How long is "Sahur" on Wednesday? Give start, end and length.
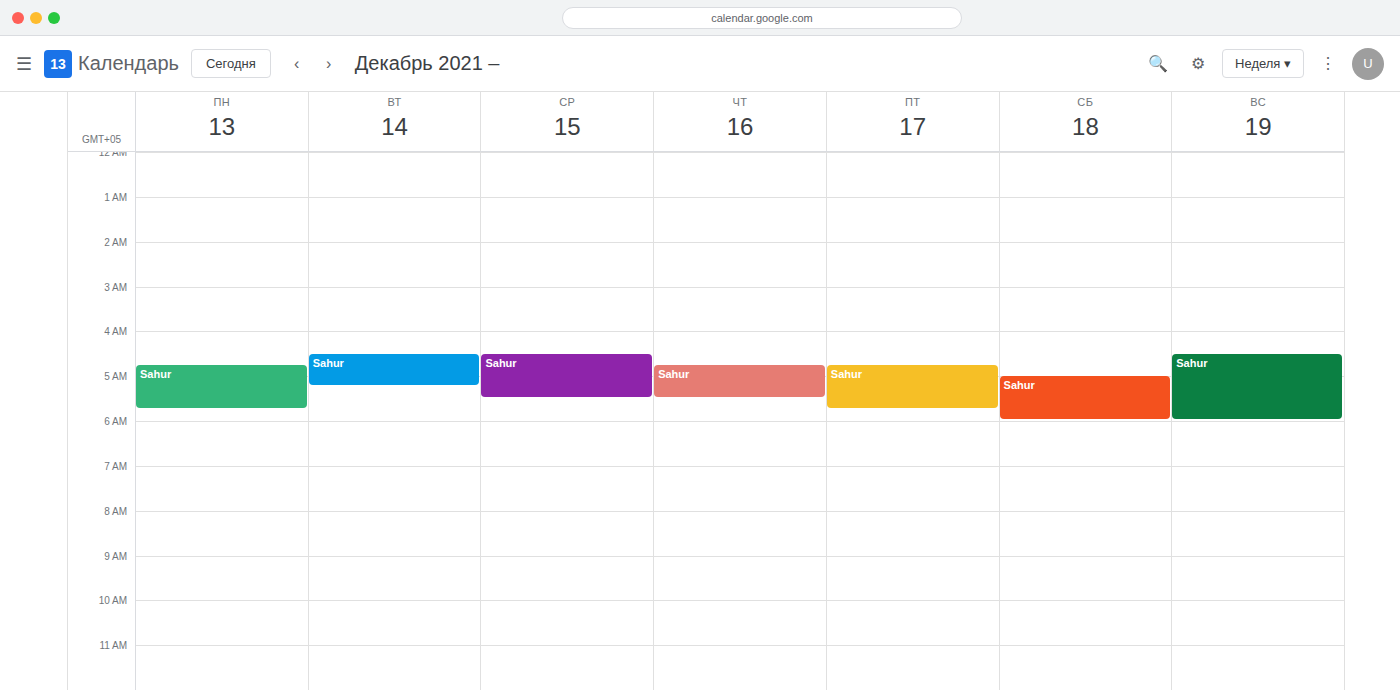
4:30 AM to 5:30 AM, 1 hour